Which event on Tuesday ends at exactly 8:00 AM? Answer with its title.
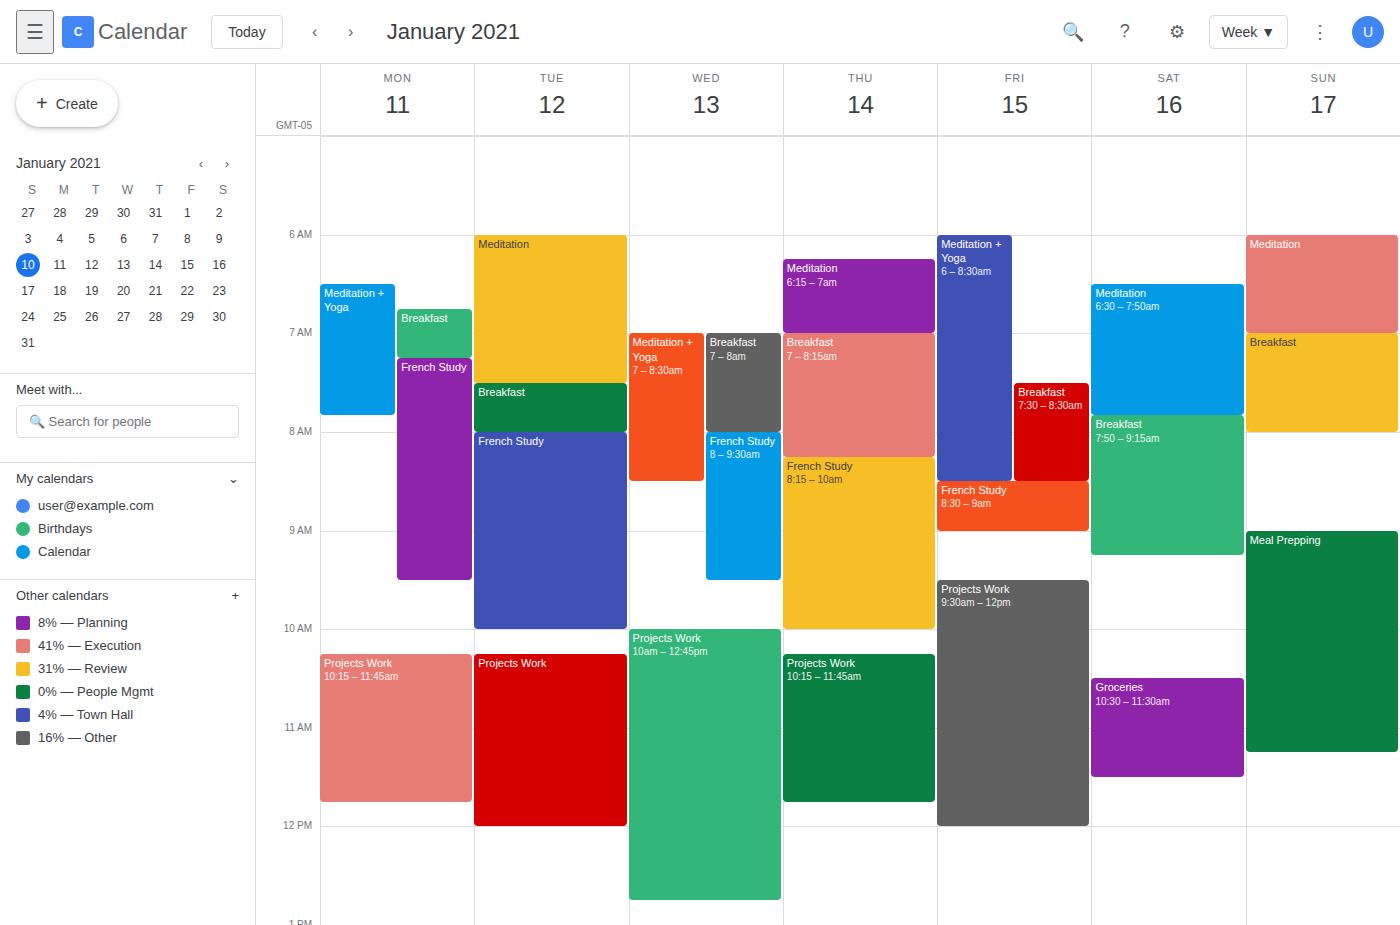
"Breakfast"